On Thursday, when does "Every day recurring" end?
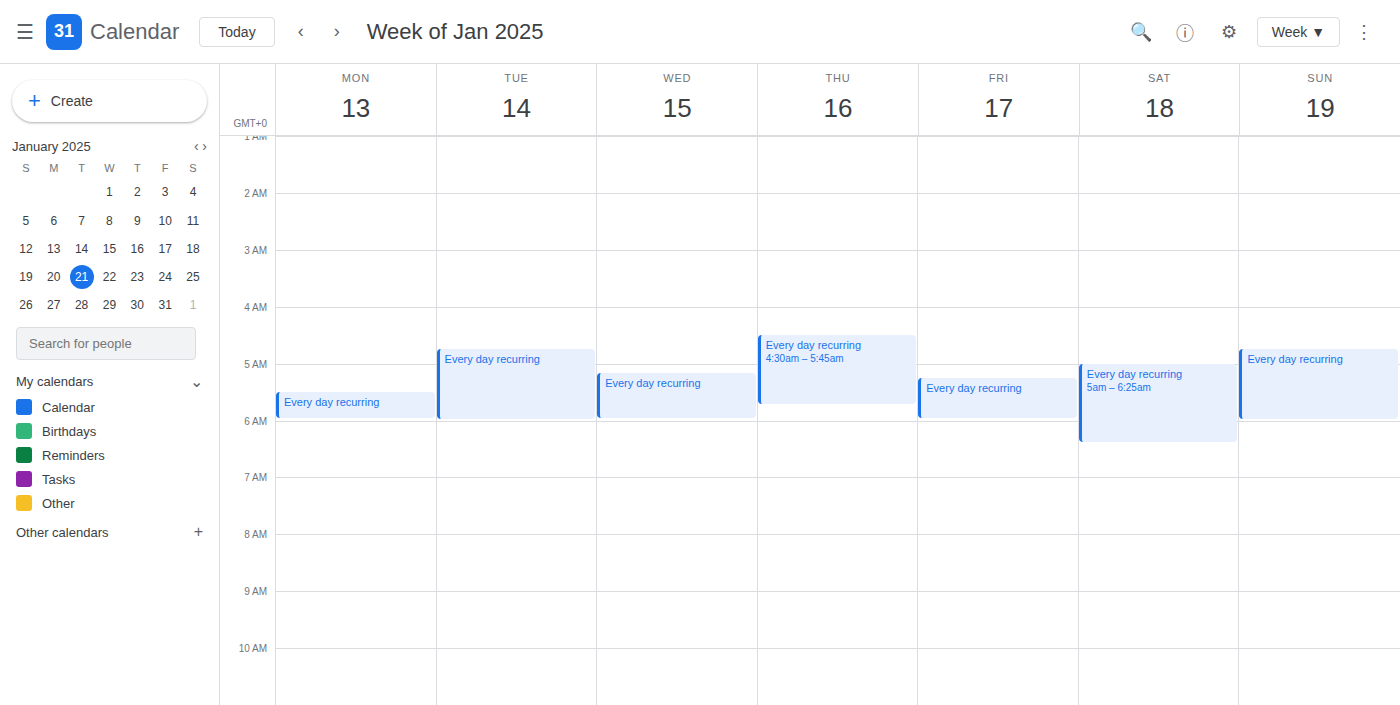
5:45 AM